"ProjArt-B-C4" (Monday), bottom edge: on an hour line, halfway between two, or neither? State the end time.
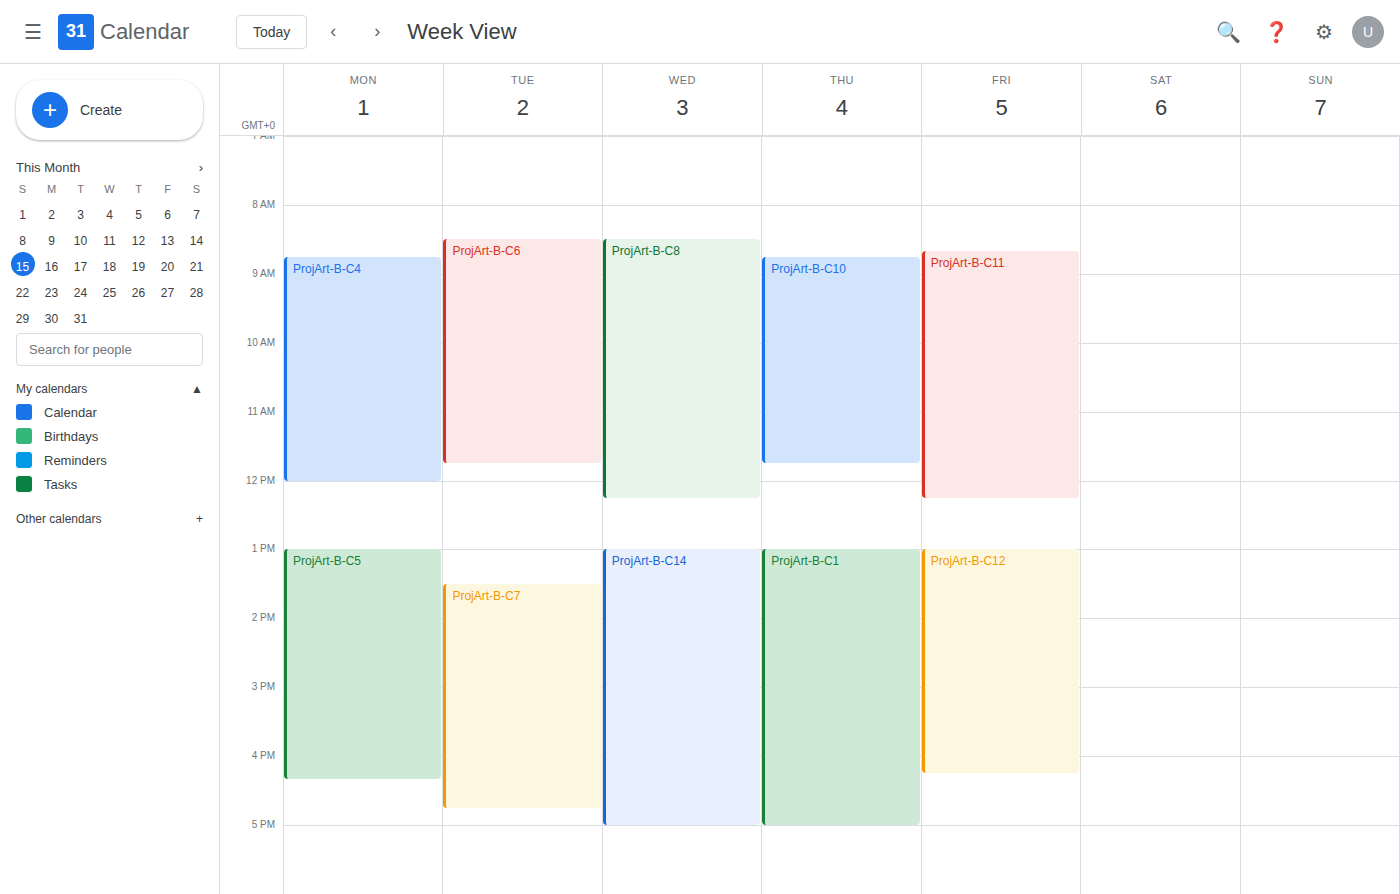
12:00 -- exactly on the 12:00 line.